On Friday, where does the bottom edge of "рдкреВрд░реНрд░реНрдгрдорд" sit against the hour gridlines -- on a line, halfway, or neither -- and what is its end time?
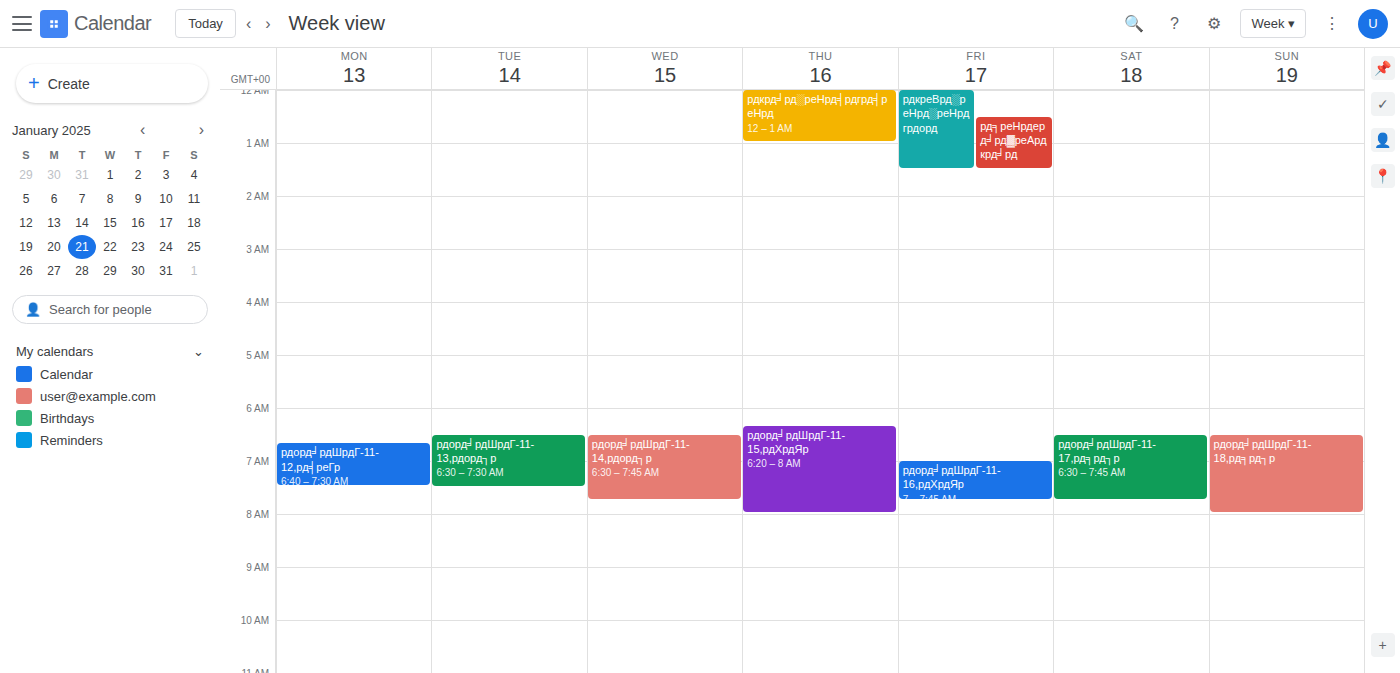
1:30 AM -- halfway between the 1 AM and 2 AM lines.